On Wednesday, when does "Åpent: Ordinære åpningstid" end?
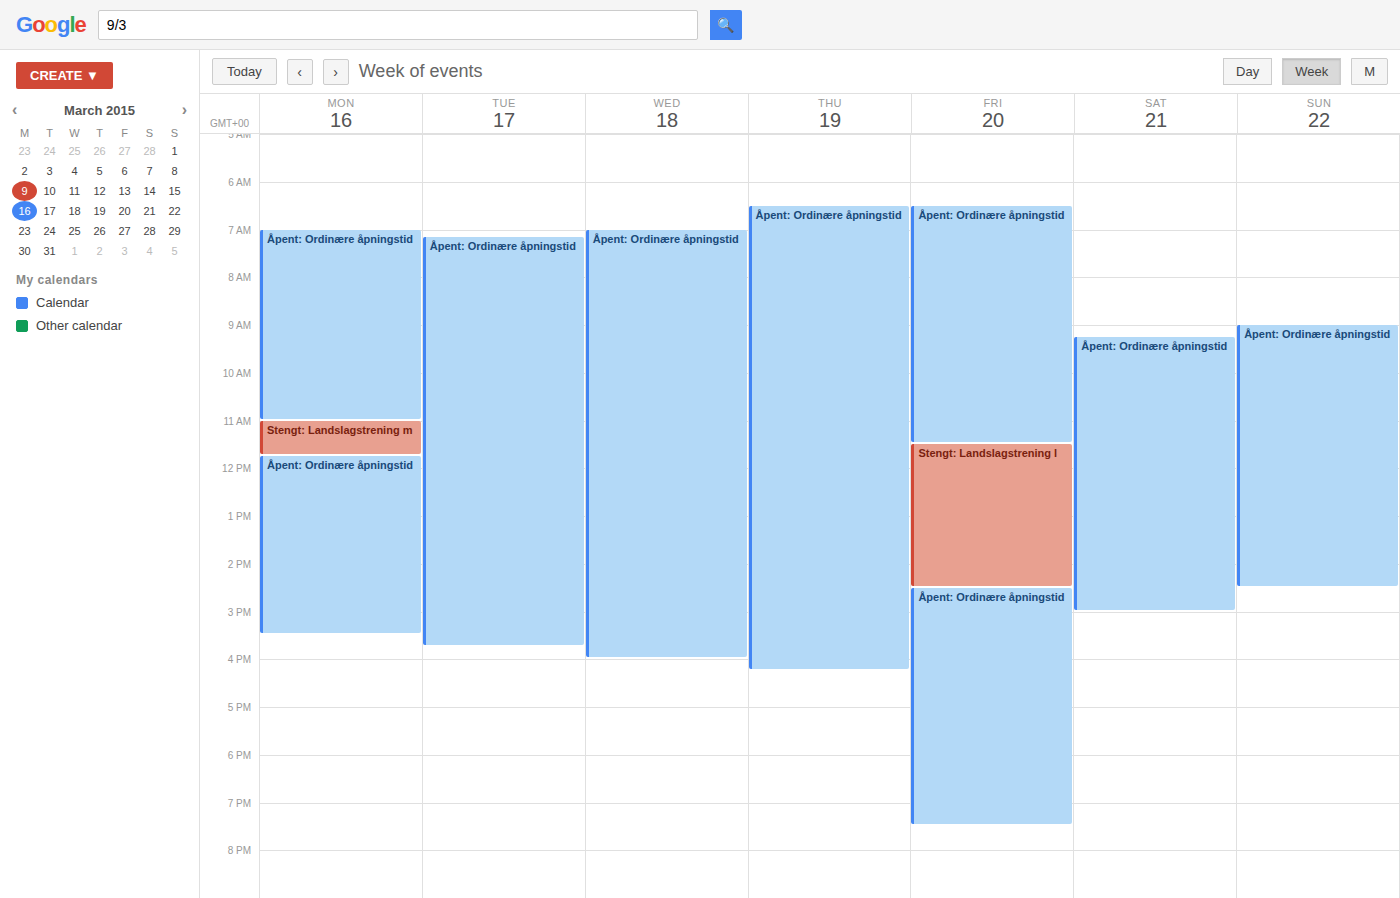
4:00 PM